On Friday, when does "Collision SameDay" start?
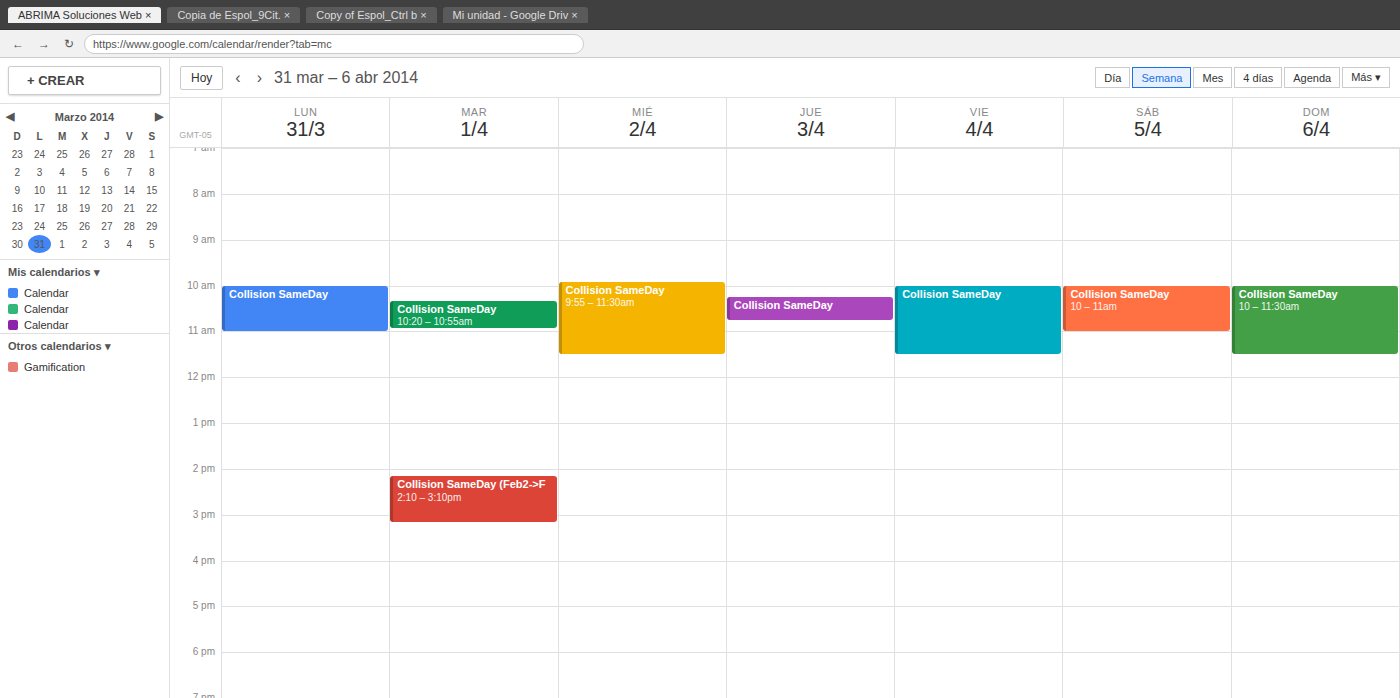
10:00 AM